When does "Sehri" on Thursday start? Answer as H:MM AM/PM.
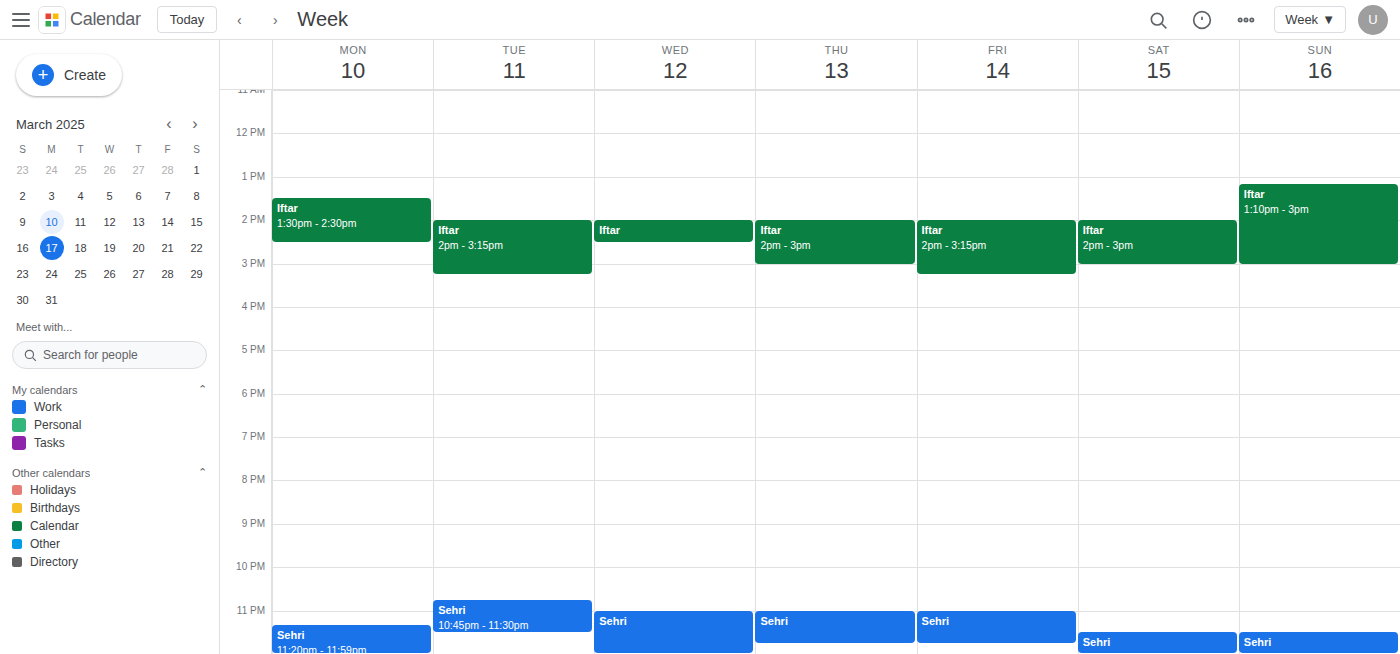
11:00 PM